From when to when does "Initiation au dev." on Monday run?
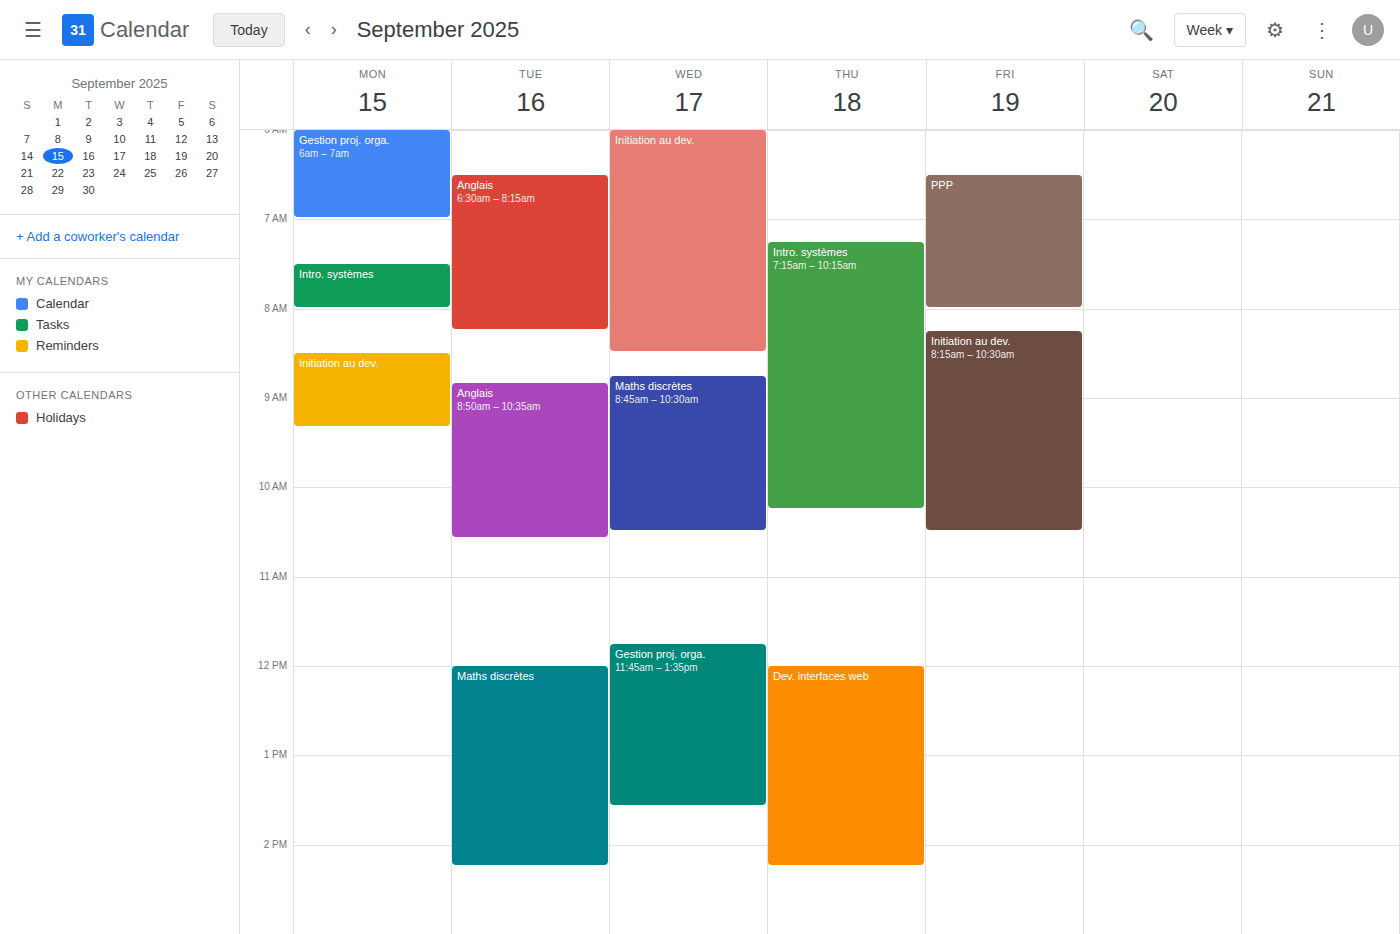
8:30 AM to 9:20 AM